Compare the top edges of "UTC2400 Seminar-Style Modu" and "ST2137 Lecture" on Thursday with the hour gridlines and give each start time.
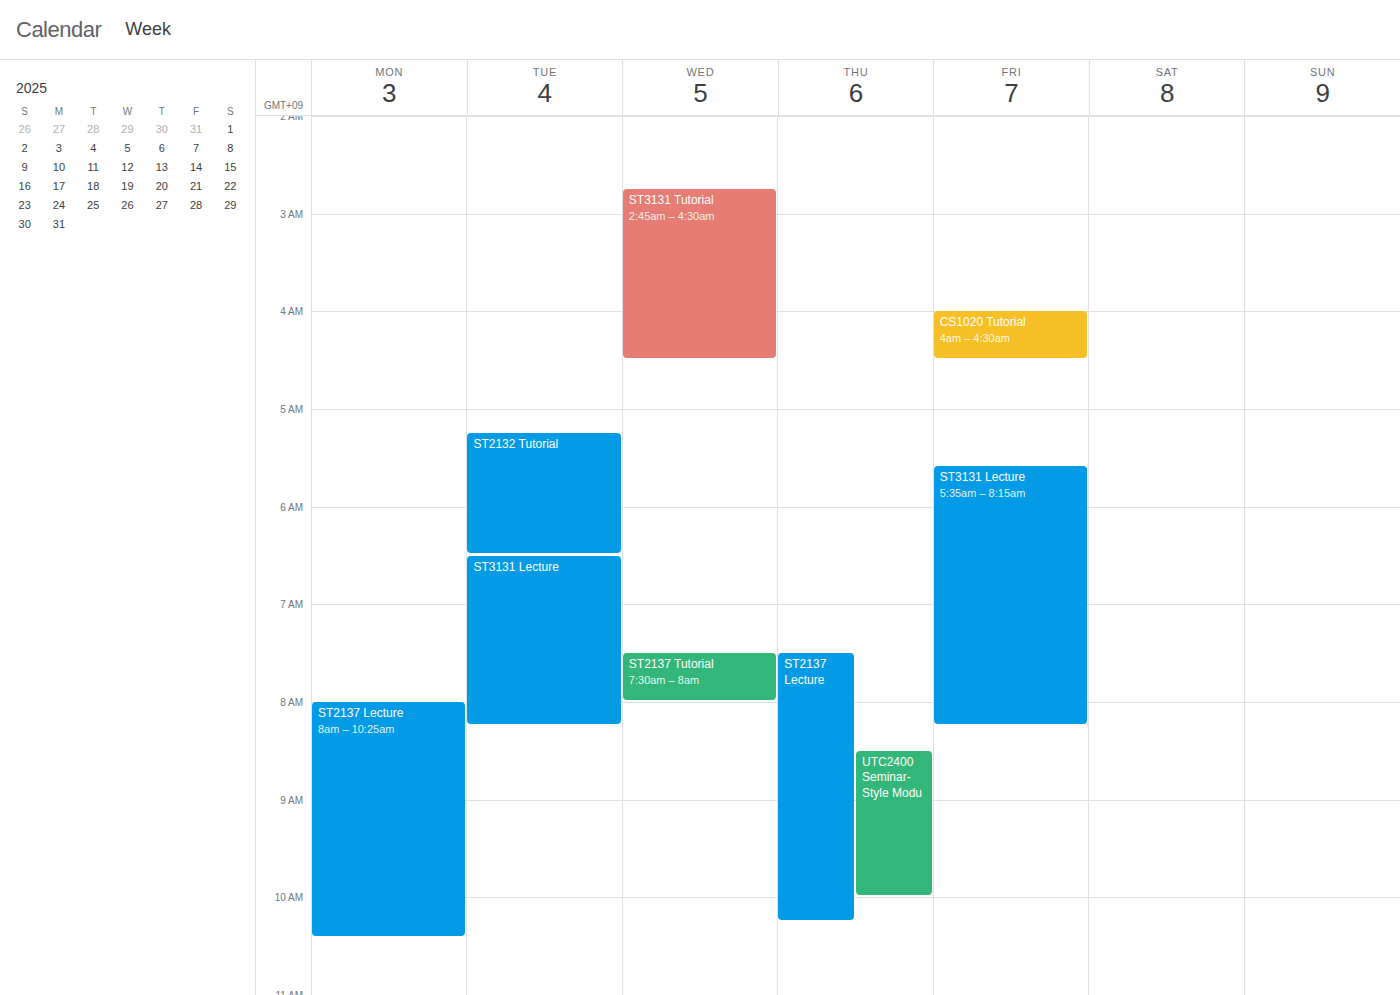
"UTC2400 Seminar-Style Modu": 8:30 AM, halfway between the 8 AM and 9 AM lines. "ST2137 Lecture": 7:30 AM, halfway between the 7 AM and 8 AM lines.